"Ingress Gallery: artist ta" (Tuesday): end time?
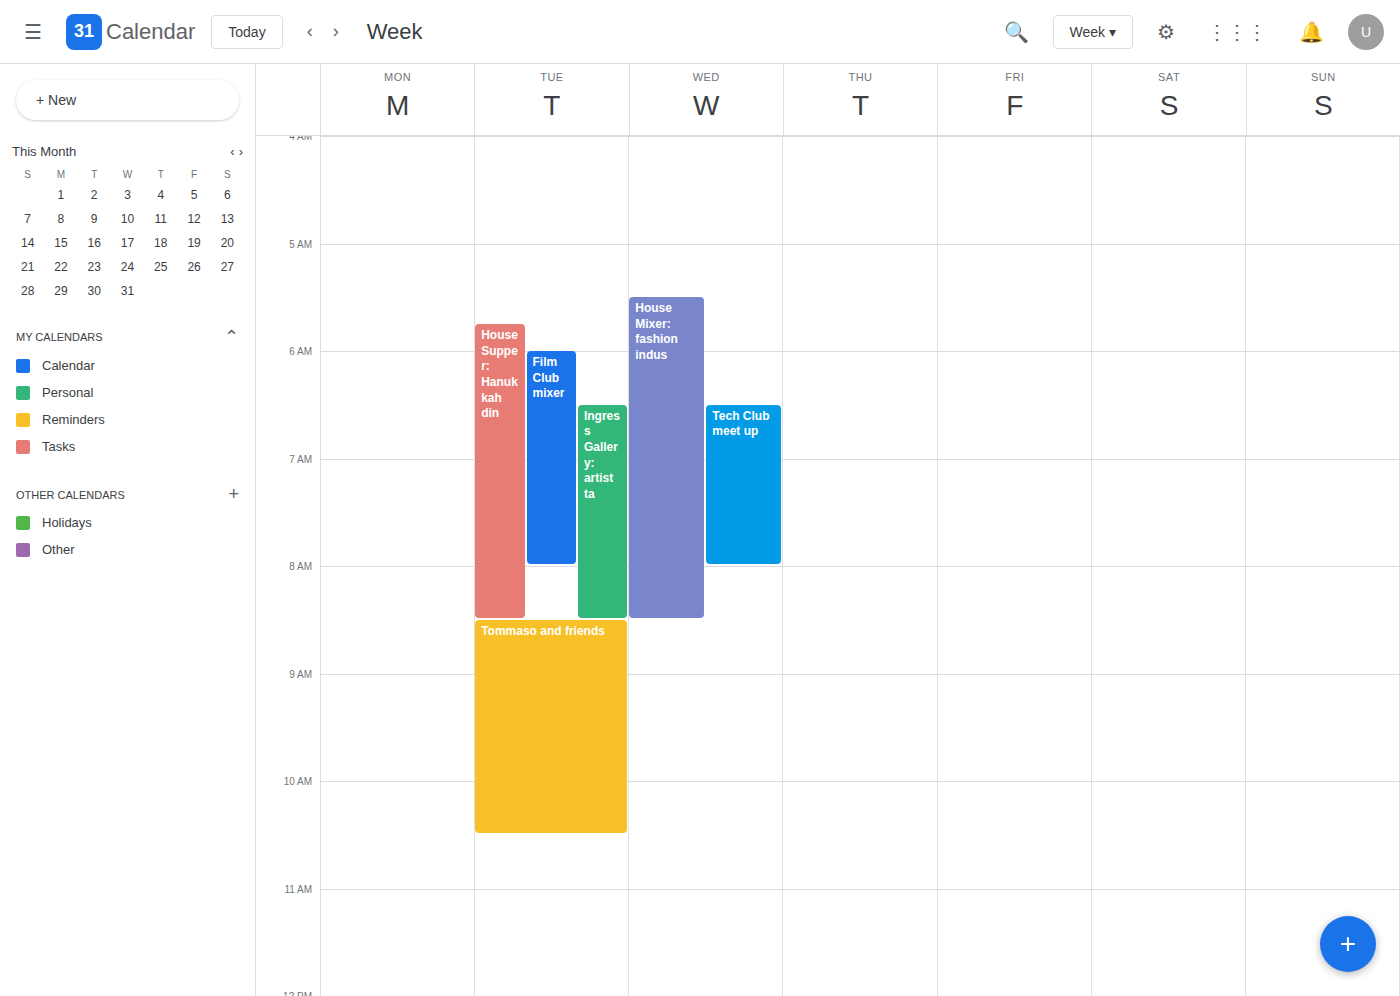
8:30 AM